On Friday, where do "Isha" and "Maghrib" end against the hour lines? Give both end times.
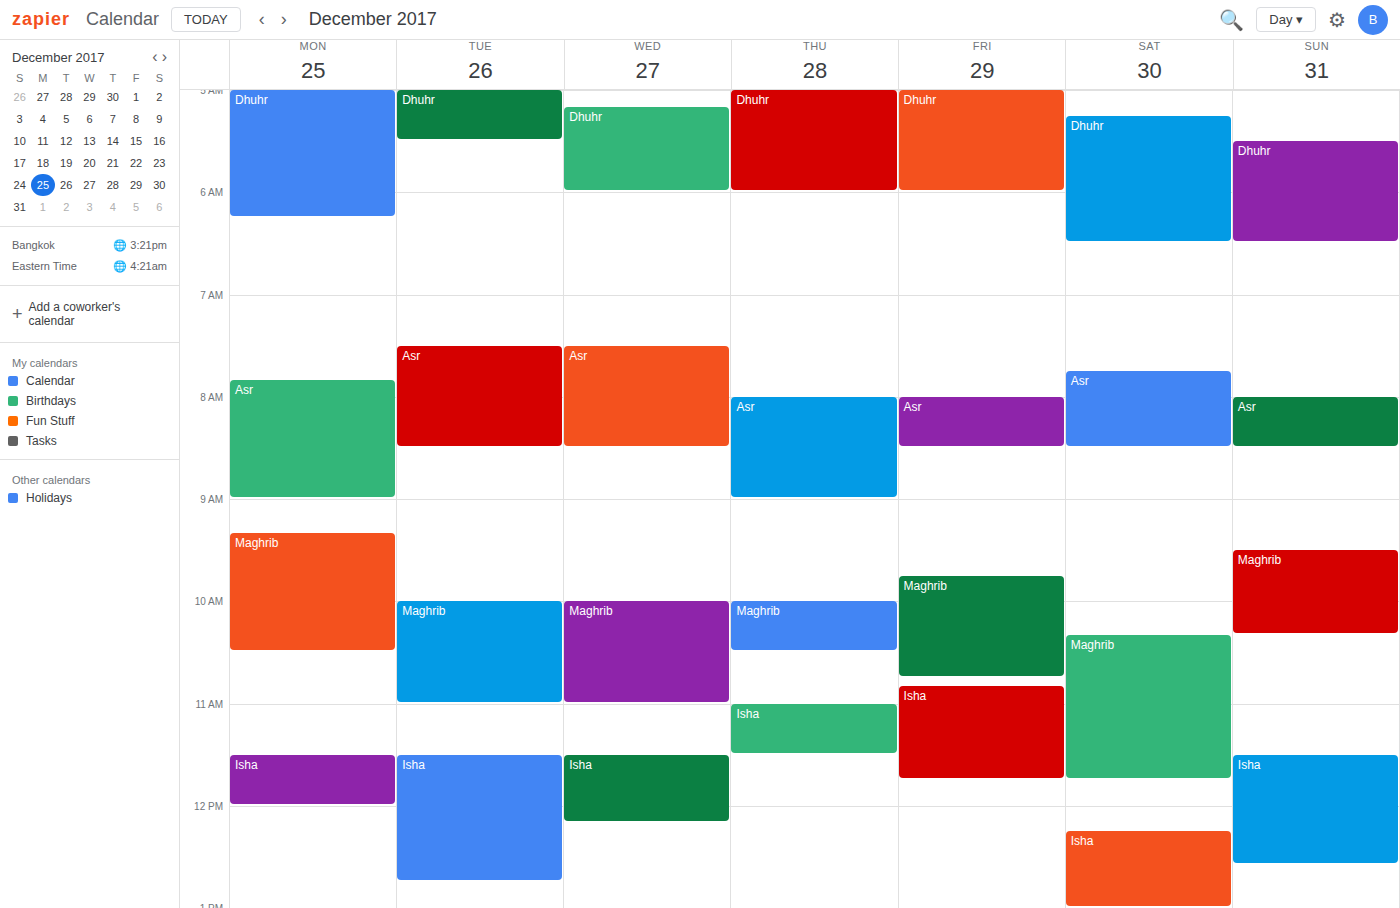
"Isha": 11:45 AM, neither: three quarters of the way from the 11 AM line to the 12 PM line. "Maghrib": 10:45 AM, neither: three quarters of the way from the 10 AM line to the 11 AM line.